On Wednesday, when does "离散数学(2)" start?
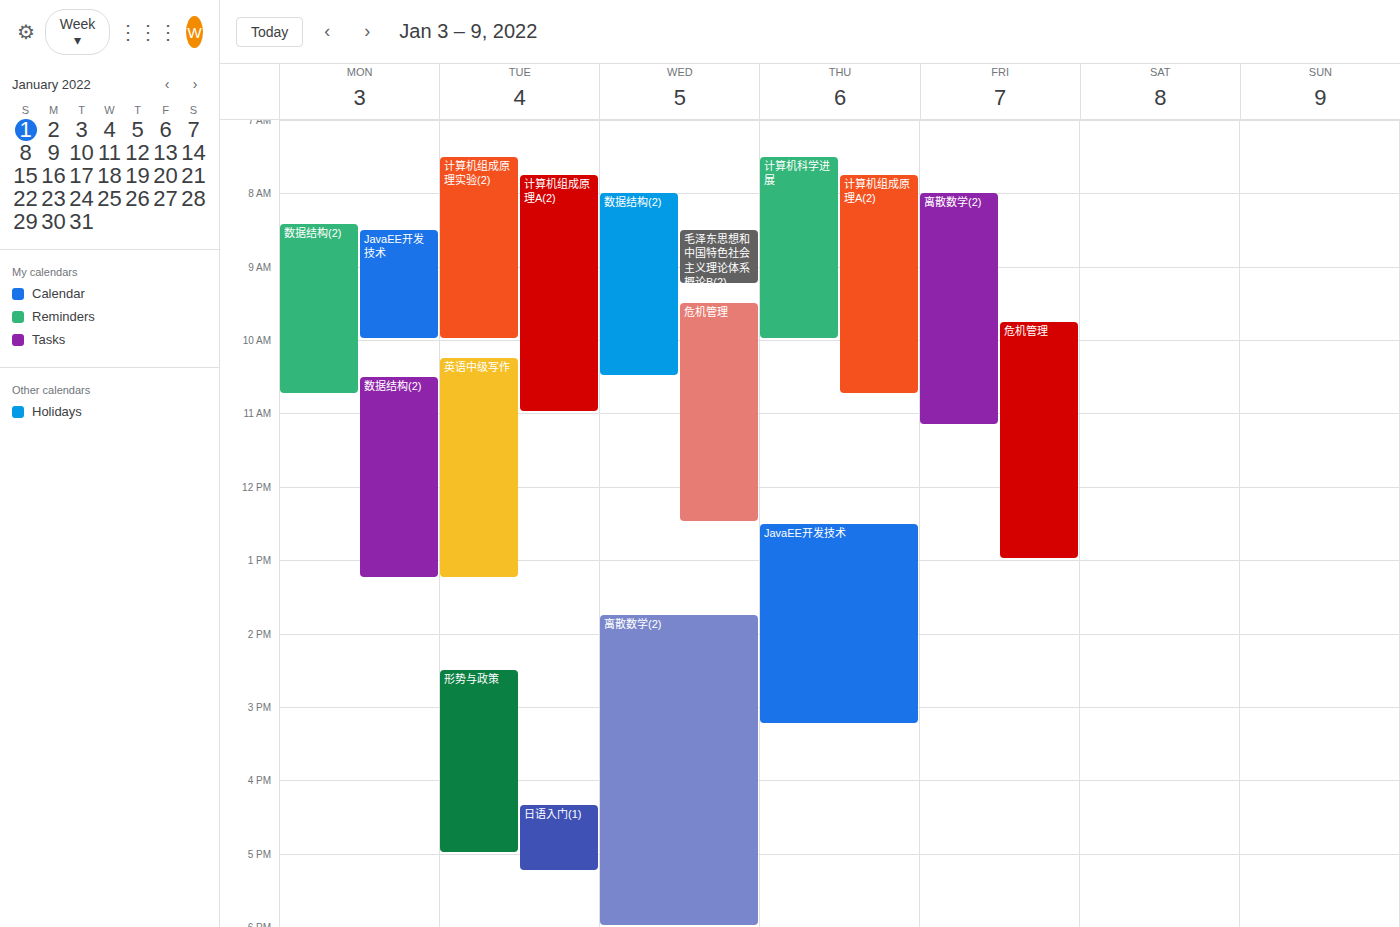
1:45 PM